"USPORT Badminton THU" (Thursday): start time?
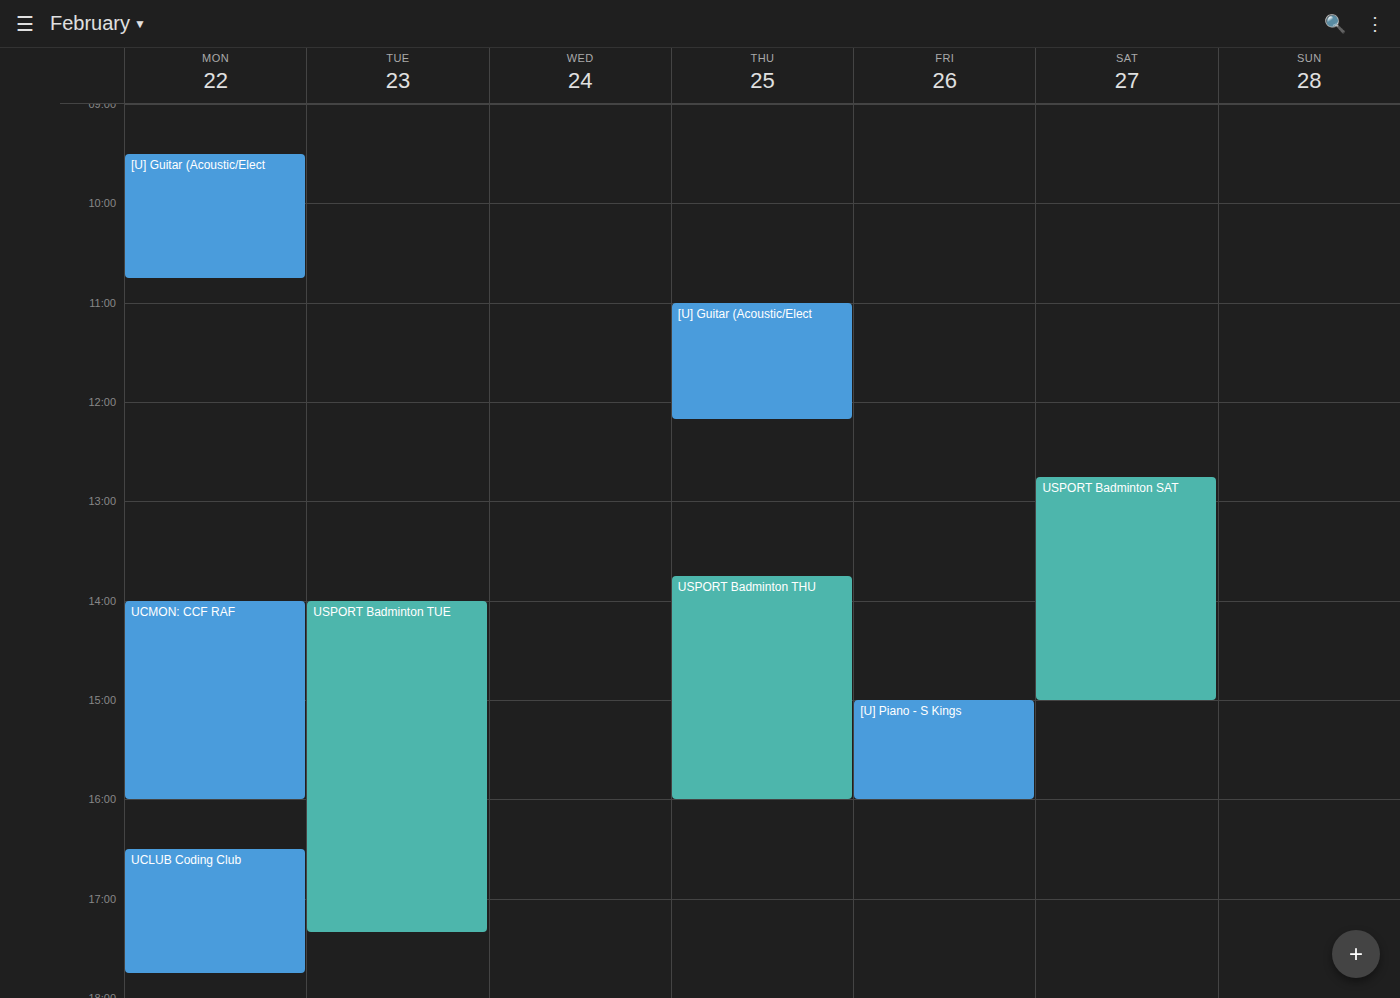
13:45